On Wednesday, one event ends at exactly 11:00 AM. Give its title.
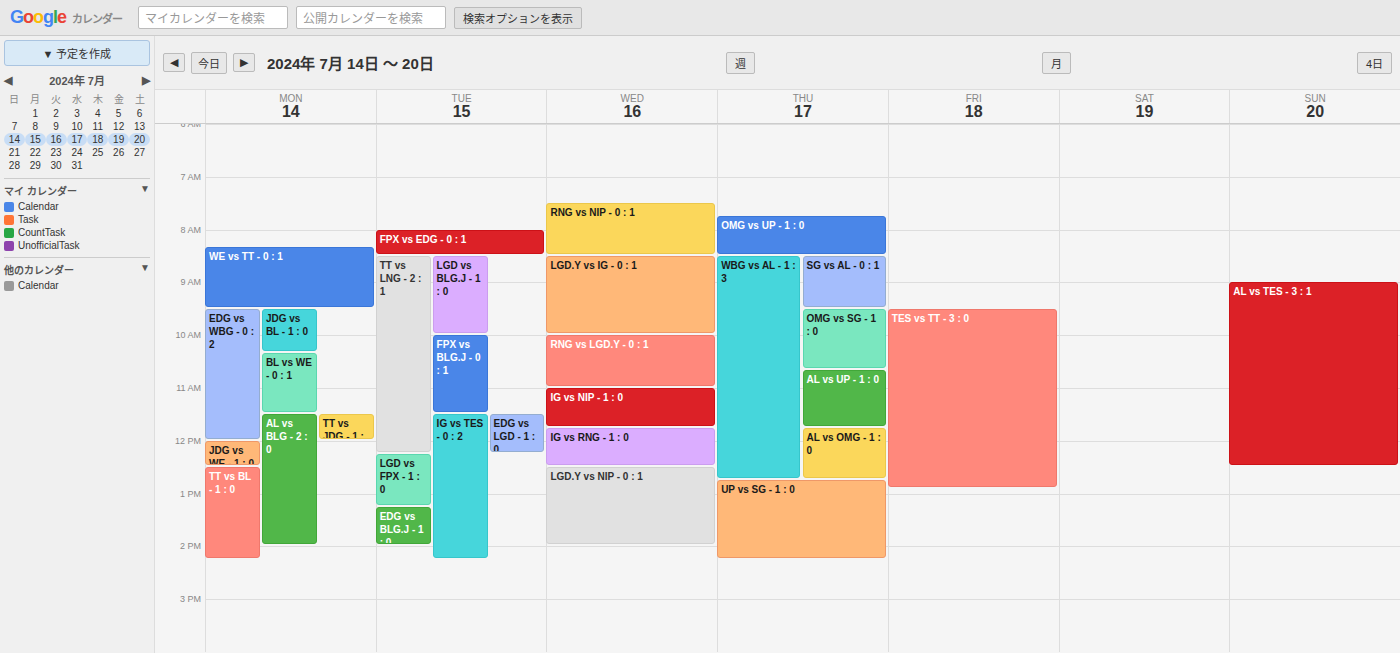
"RNG vs LGD.Y - 0 : 1"